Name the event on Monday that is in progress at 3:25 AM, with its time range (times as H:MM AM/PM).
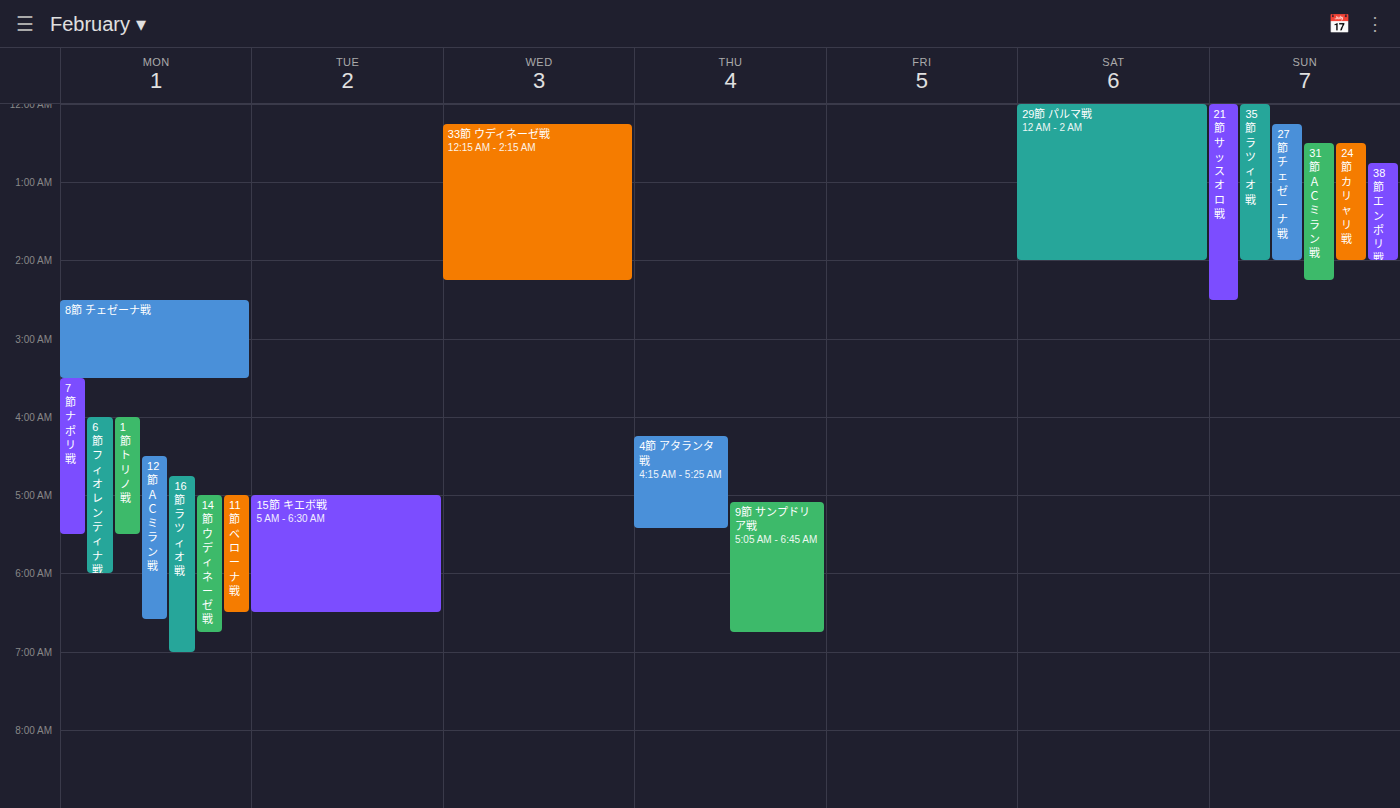
"8節 チェゼーナ戦", 2:30 AM to 3:30 AM